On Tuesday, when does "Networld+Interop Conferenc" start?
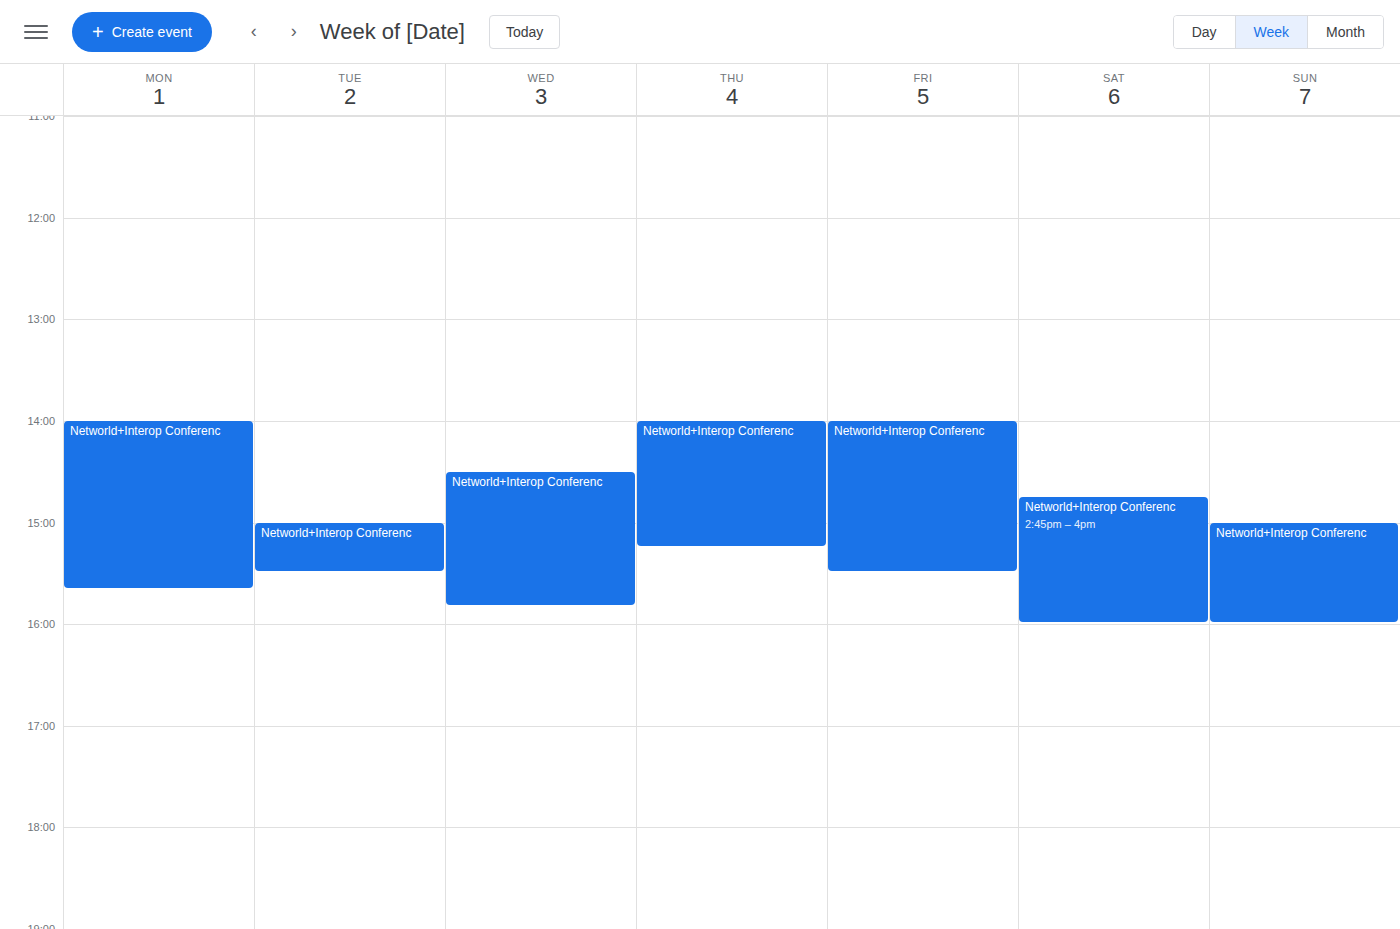
3:00 PM